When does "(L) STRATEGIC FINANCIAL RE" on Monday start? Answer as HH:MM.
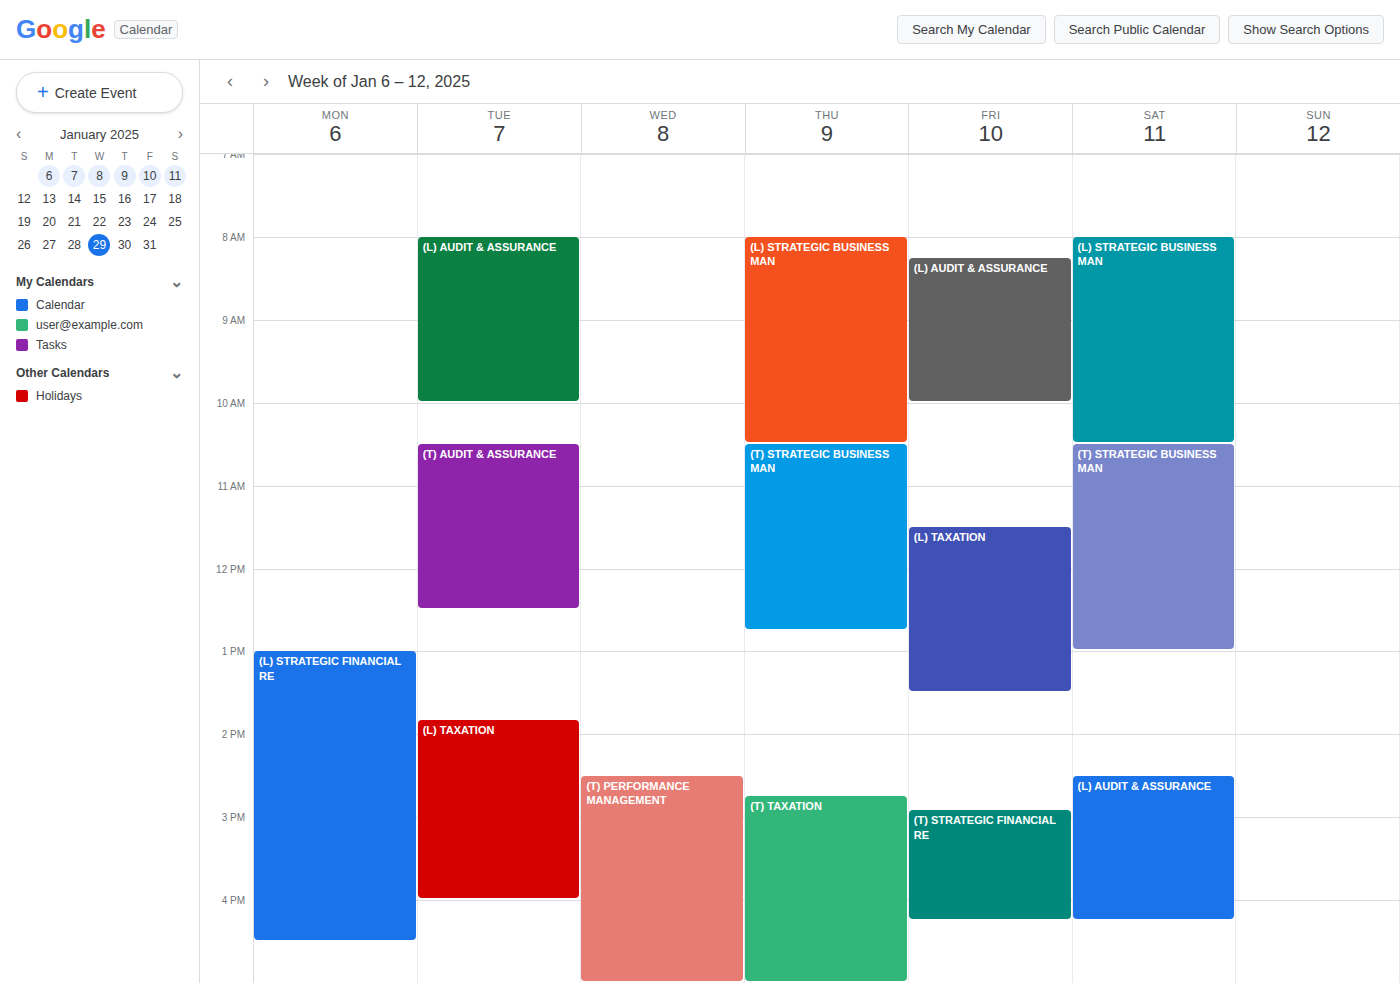
13:00